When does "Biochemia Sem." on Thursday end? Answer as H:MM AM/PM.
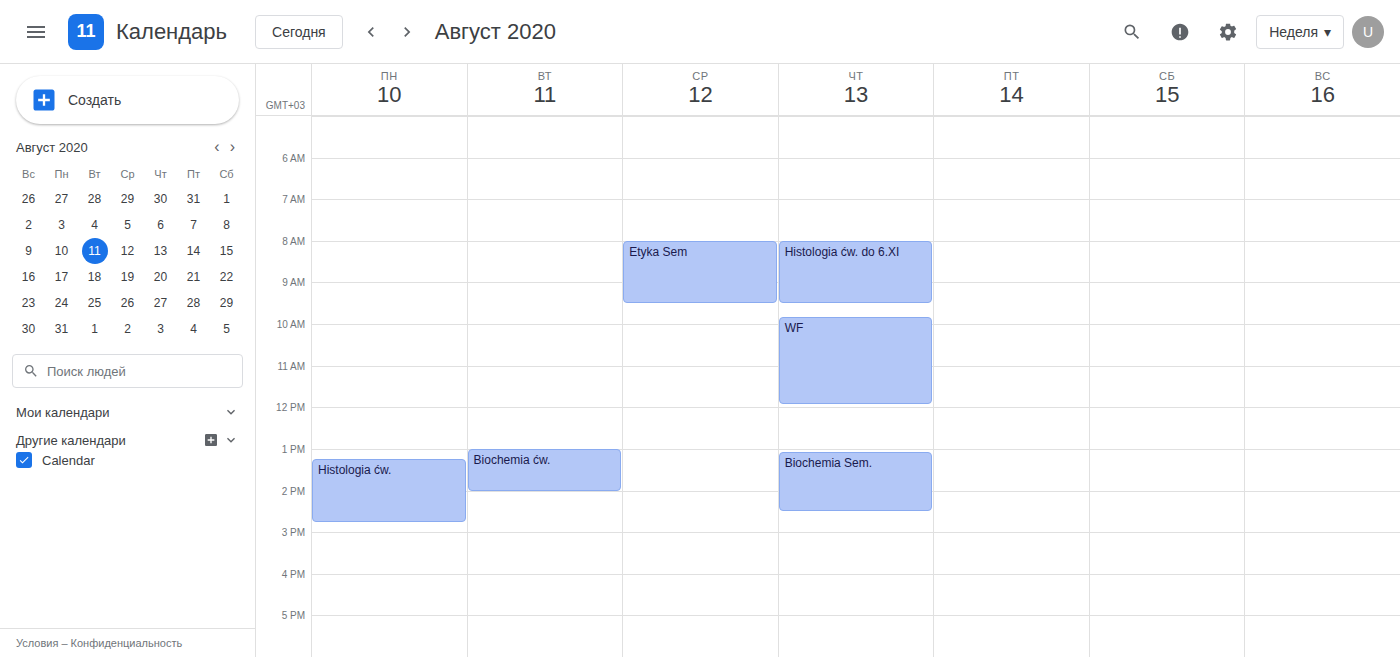
2:30 PM